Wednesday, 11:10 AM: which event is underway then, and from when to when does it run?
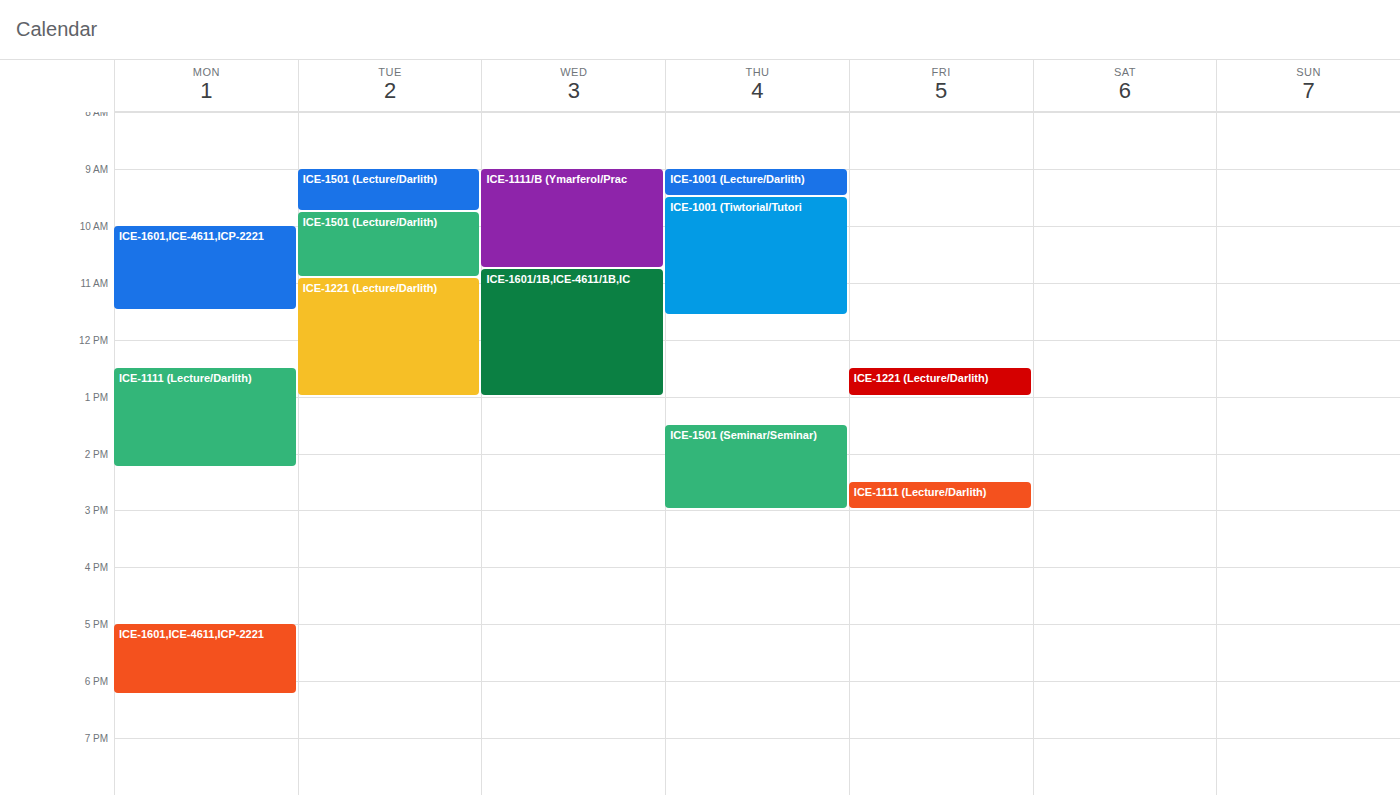
"ICE-1601/1B,ICE-4611/1B,IC", 10:45 AM to 1:00 PM